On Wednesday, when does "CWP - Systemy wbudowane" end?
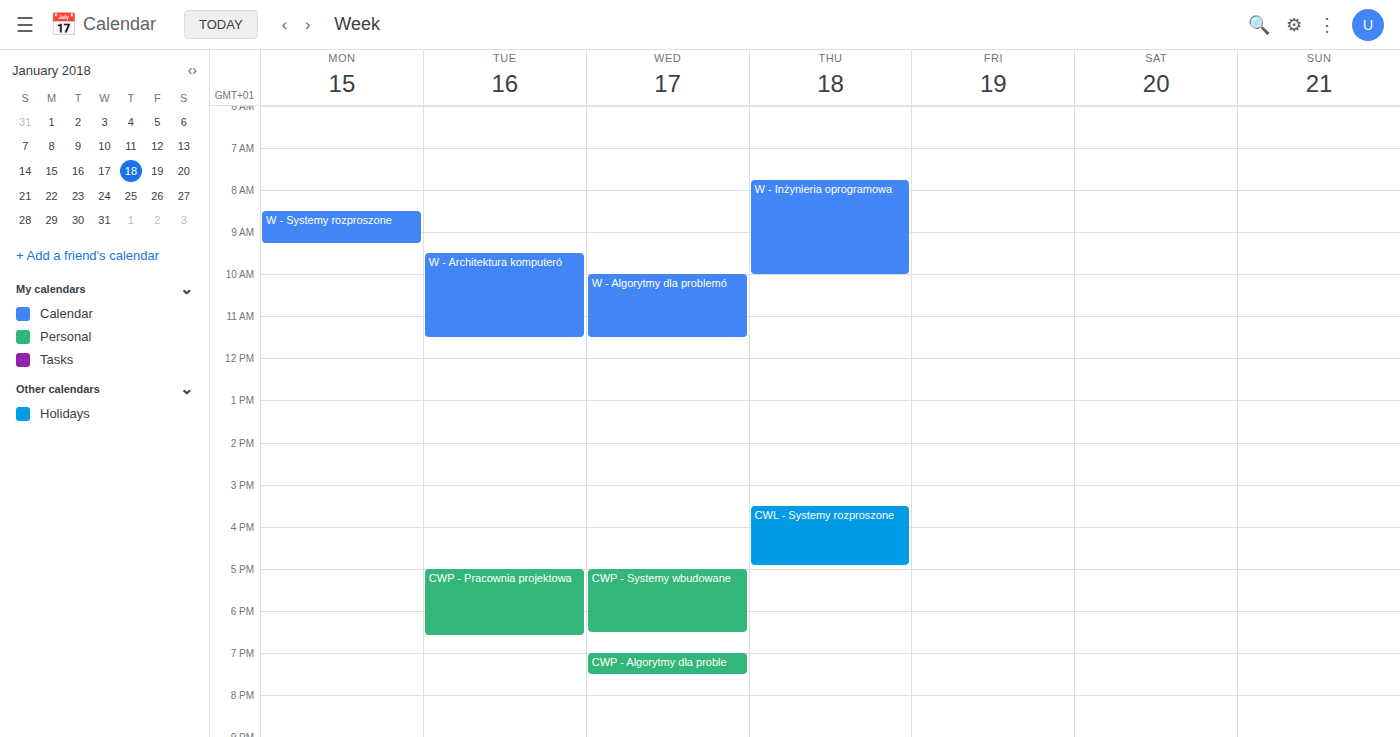
6:30 PM